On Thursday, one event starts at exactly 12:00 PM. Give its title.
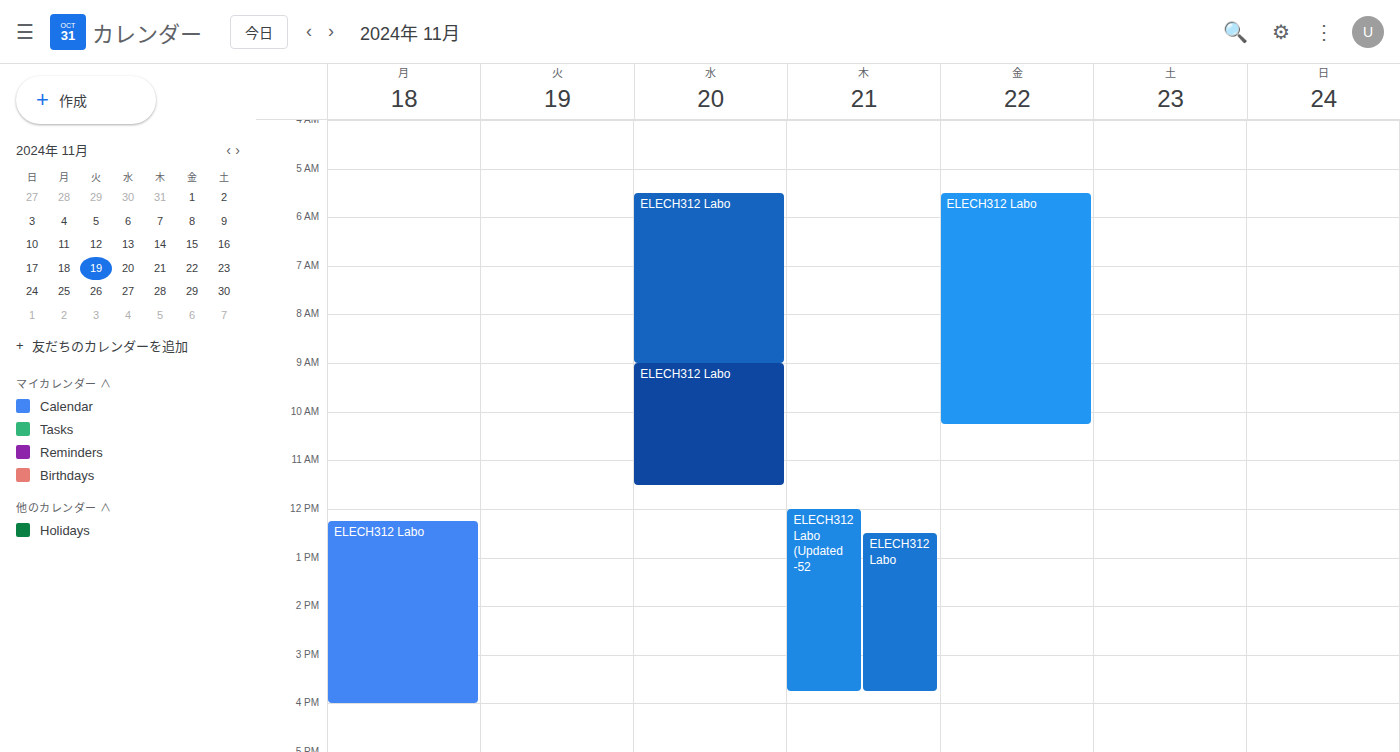
"ELECH312 Labo (Updated -52"